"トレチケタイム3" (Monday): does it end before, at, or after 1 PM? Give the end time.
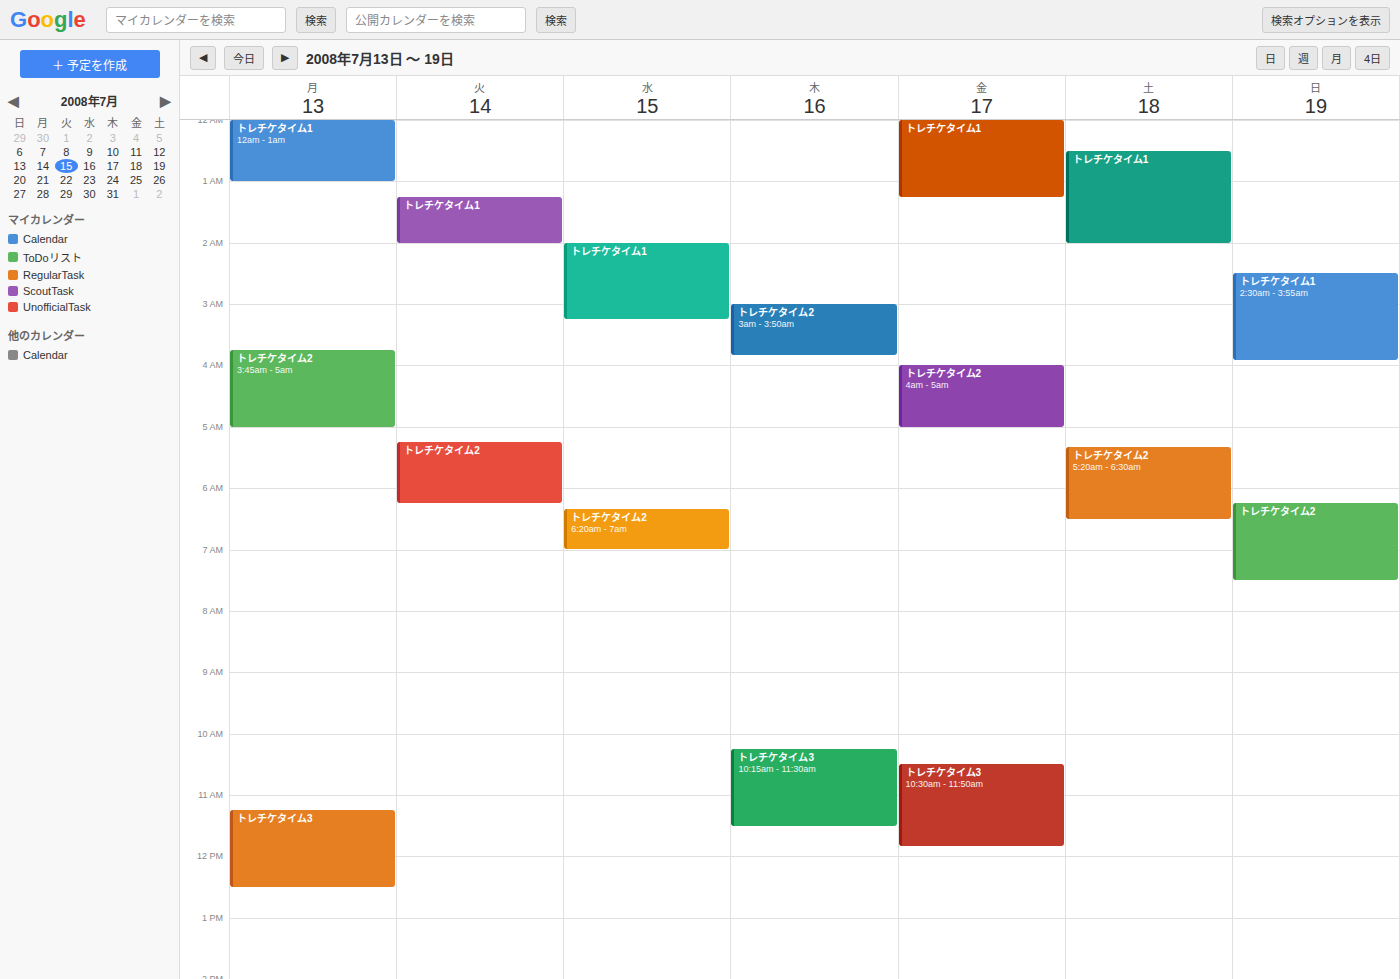
12:30 PM -- before 1 PM, 30 minutes above the 1 PM line.